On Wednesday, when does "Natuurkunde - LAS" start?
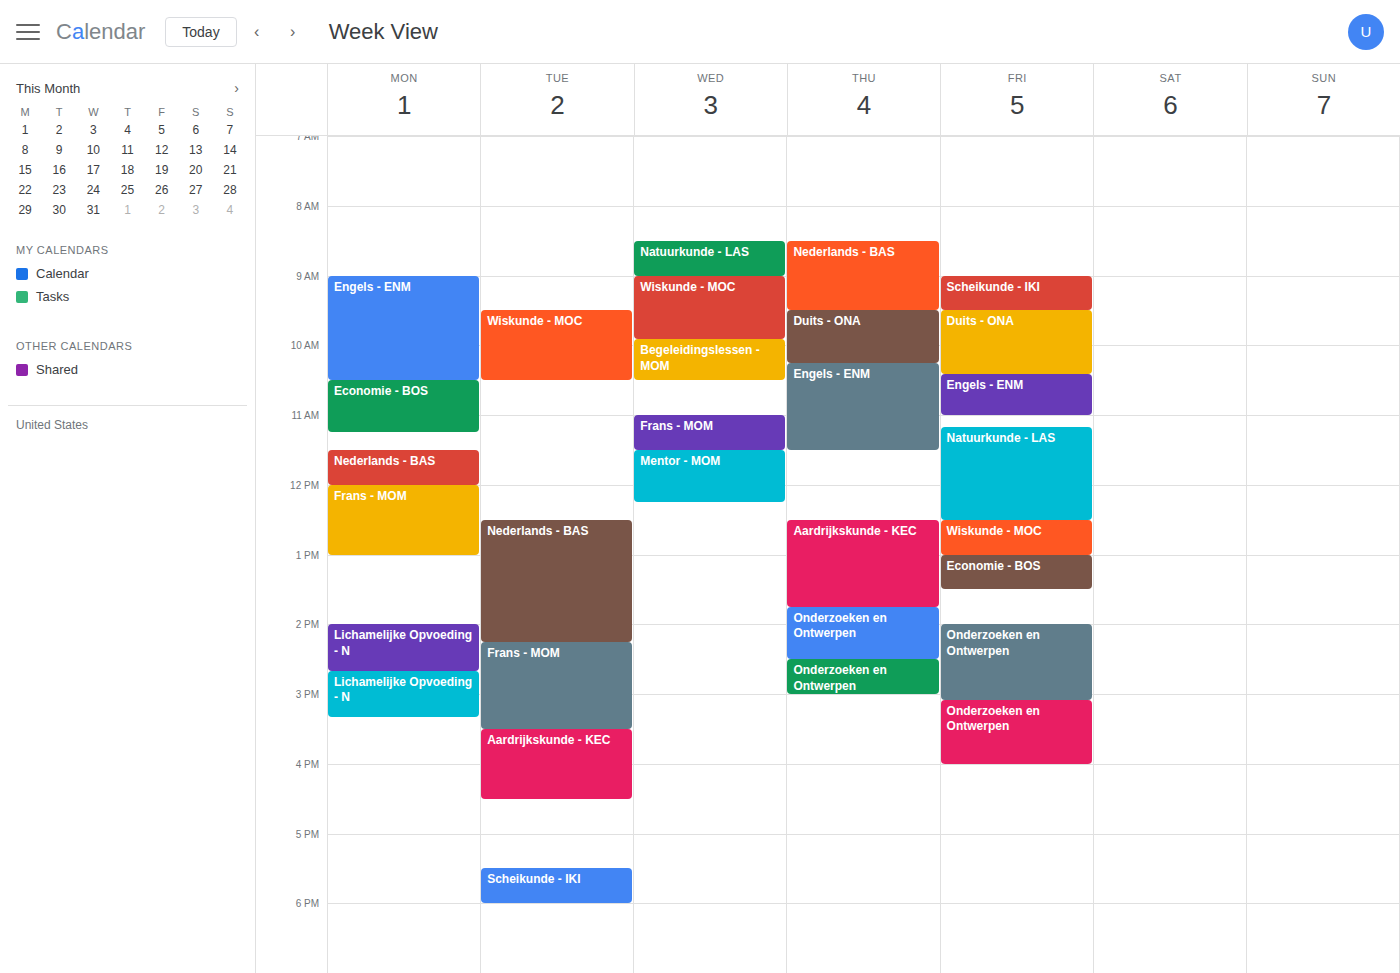
8:30 AM